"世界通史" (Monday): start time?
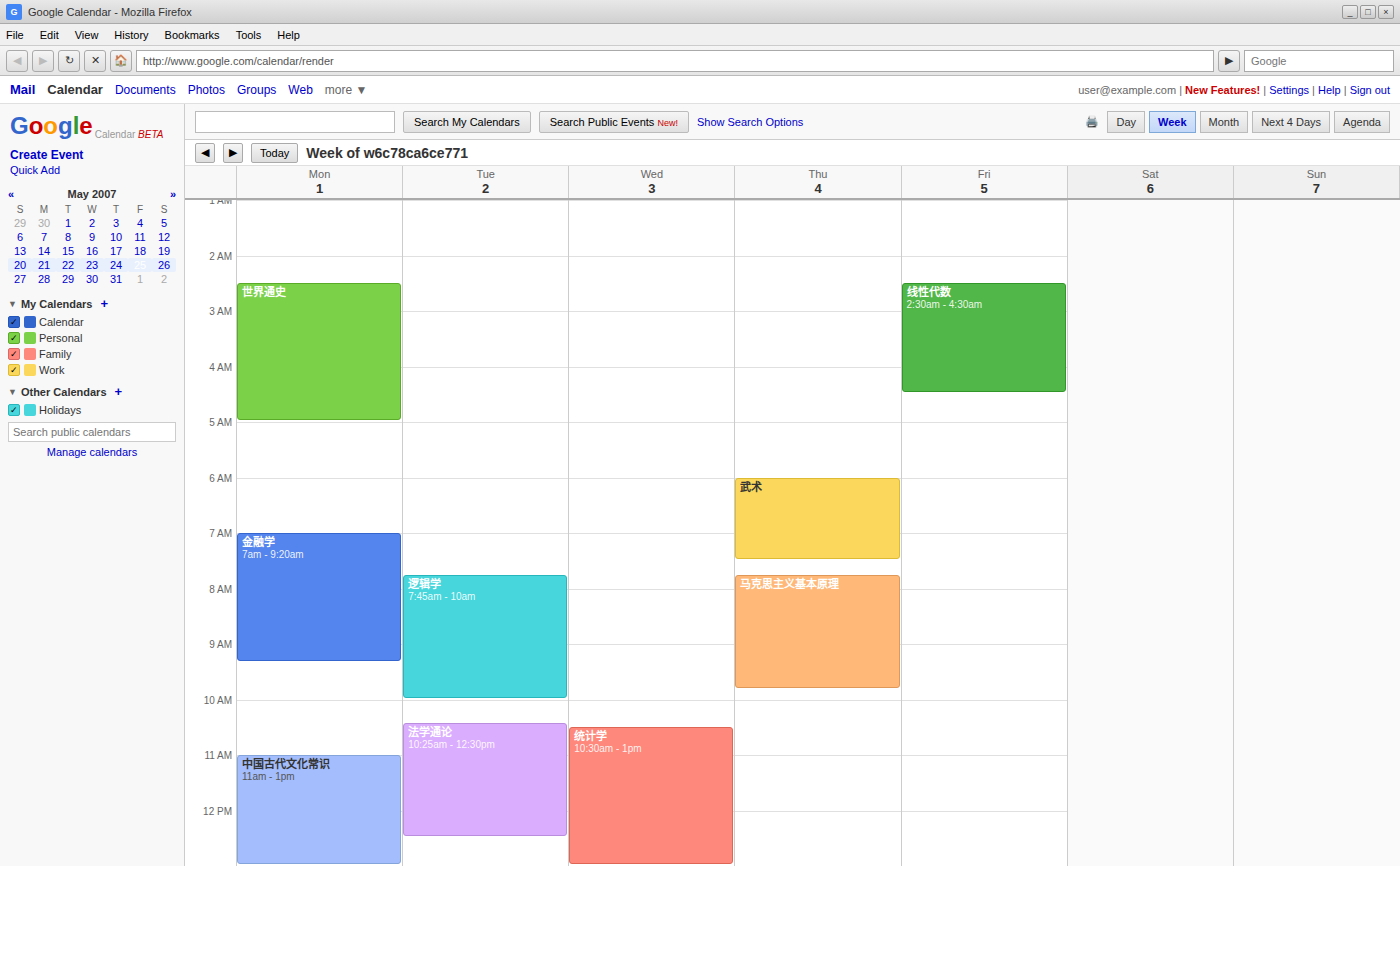
2:30 AM